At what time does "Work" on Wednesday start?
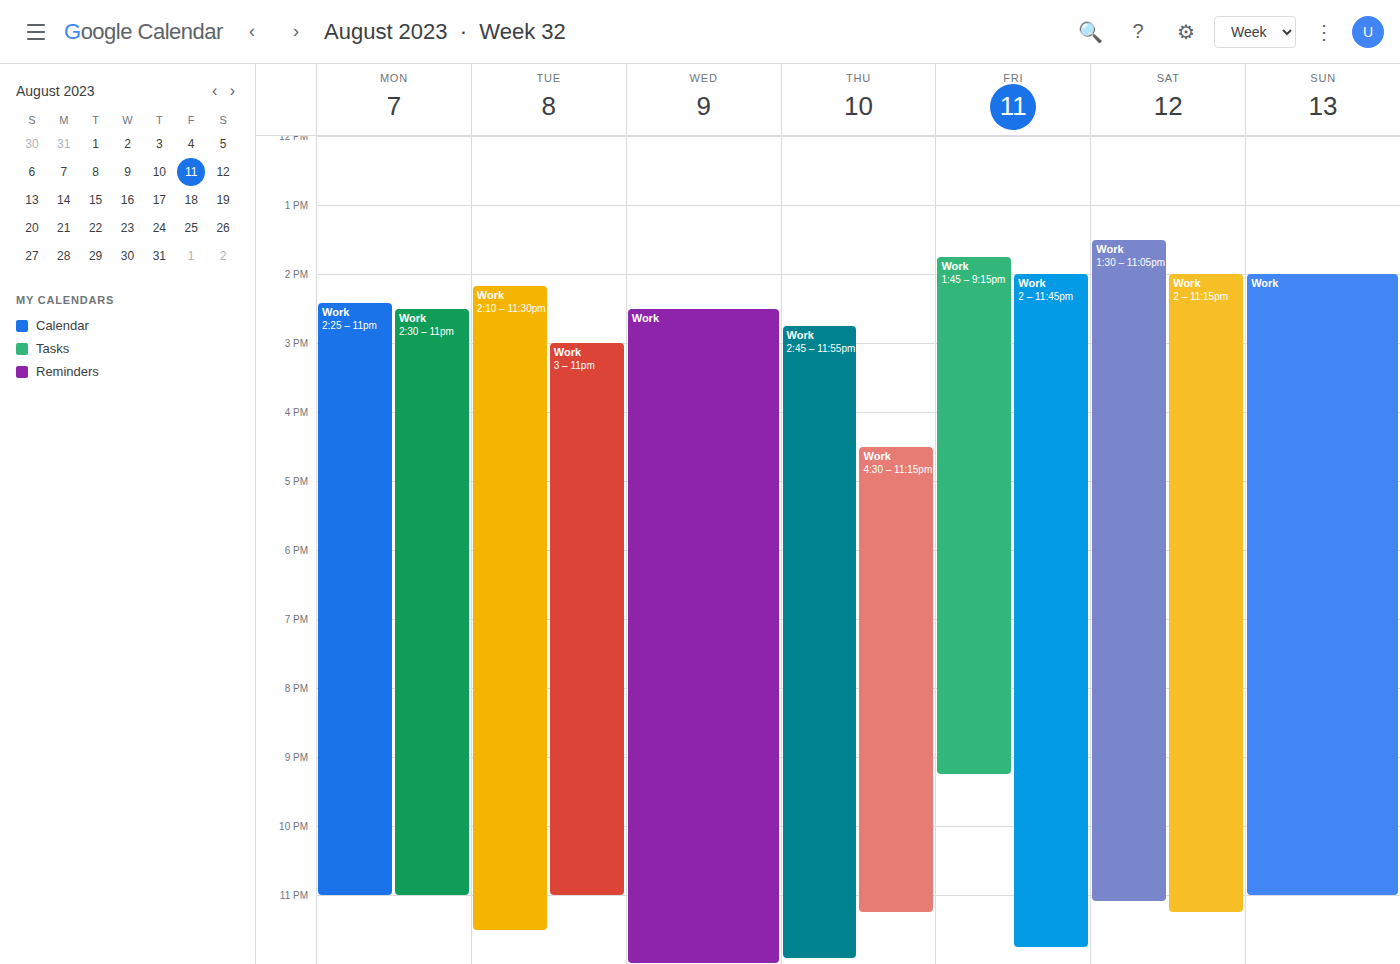
2:30 PM